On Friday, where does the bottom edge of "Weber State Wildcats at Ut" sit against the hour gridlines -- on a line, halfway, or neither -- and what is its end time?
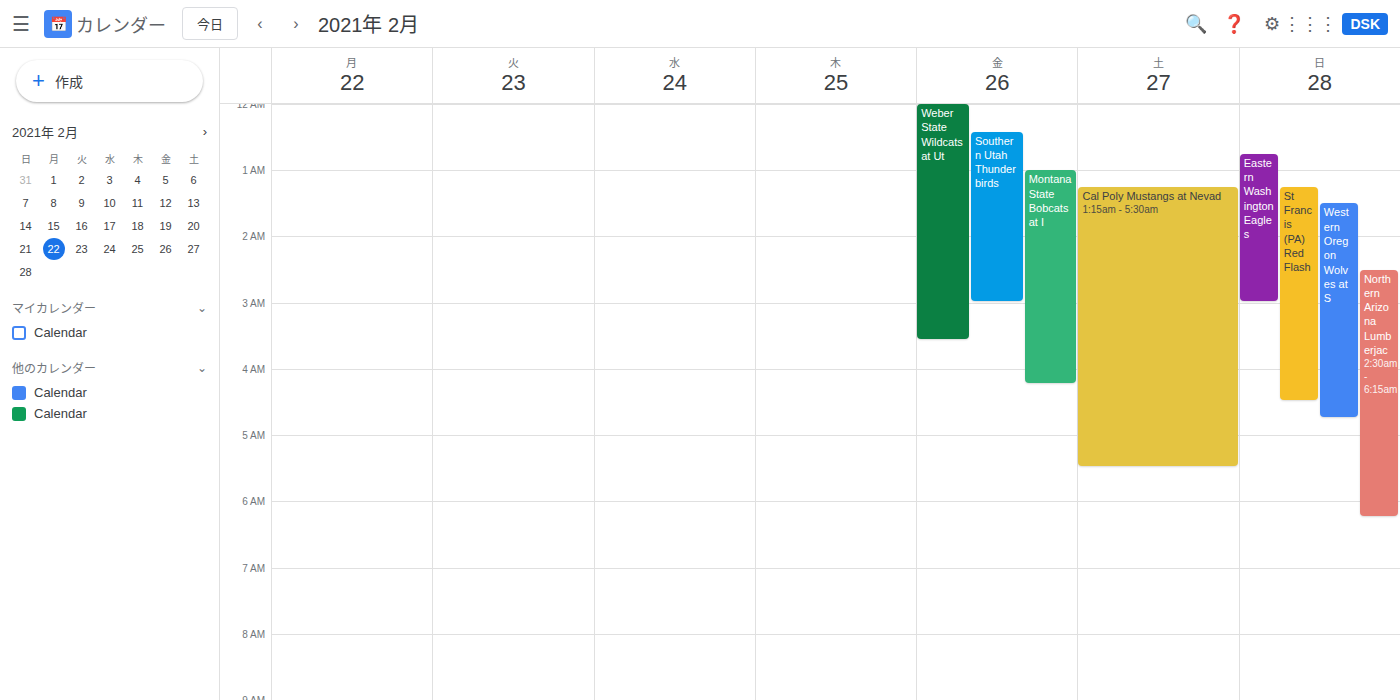
3:35 AM -- neither: 35 minutes below the 3 AM line and 25 minutes above the 4 AM line.